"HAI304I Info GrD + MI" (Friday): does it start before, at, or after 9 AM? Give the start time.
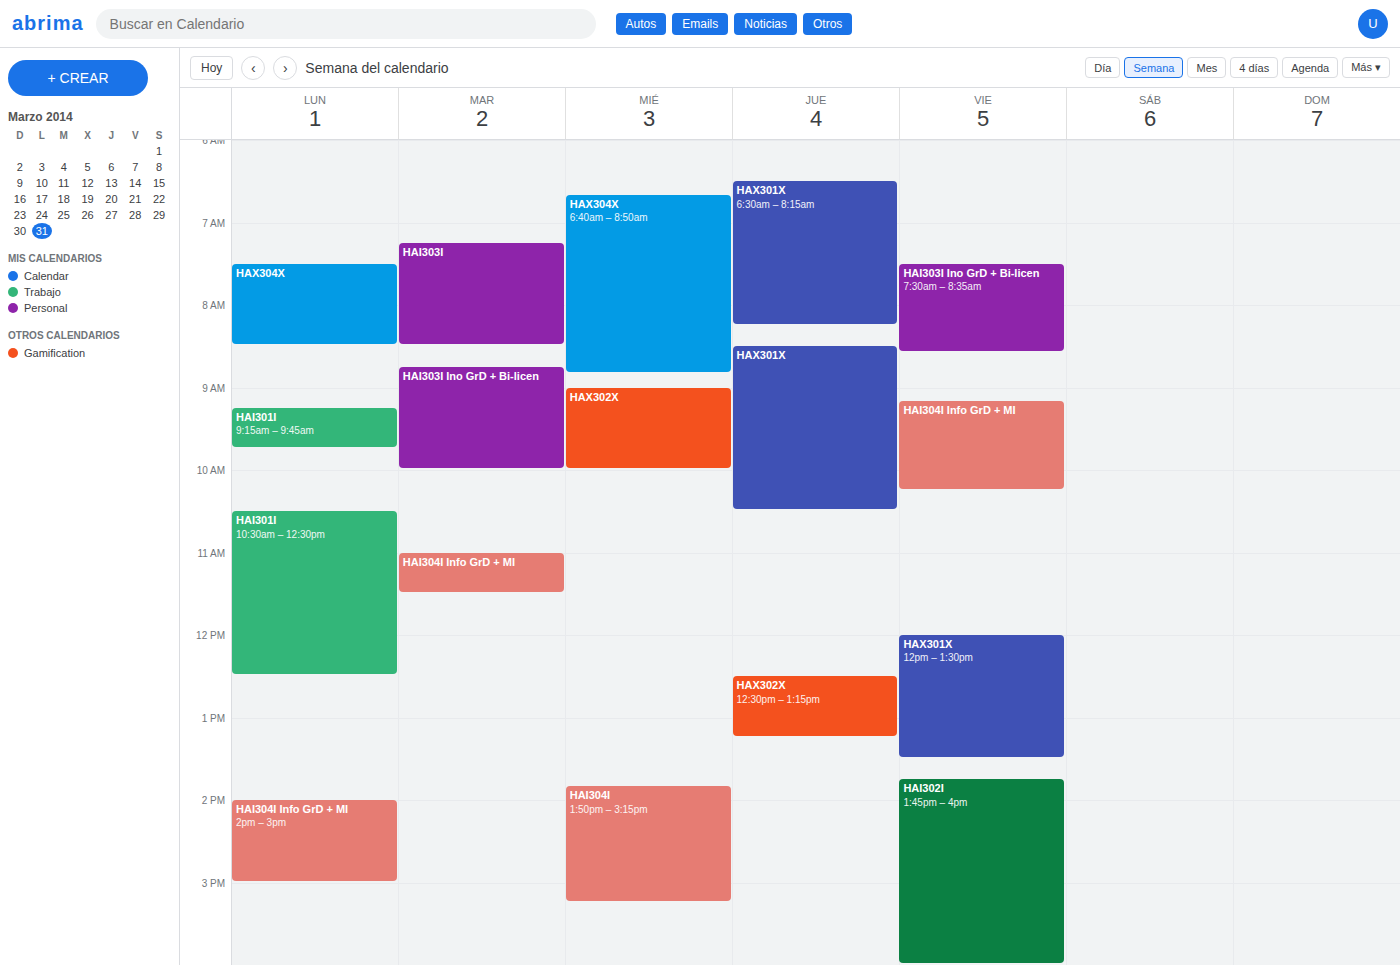
9:10 AM -- after 9 AM, 10 minutes below the 9 AM line.